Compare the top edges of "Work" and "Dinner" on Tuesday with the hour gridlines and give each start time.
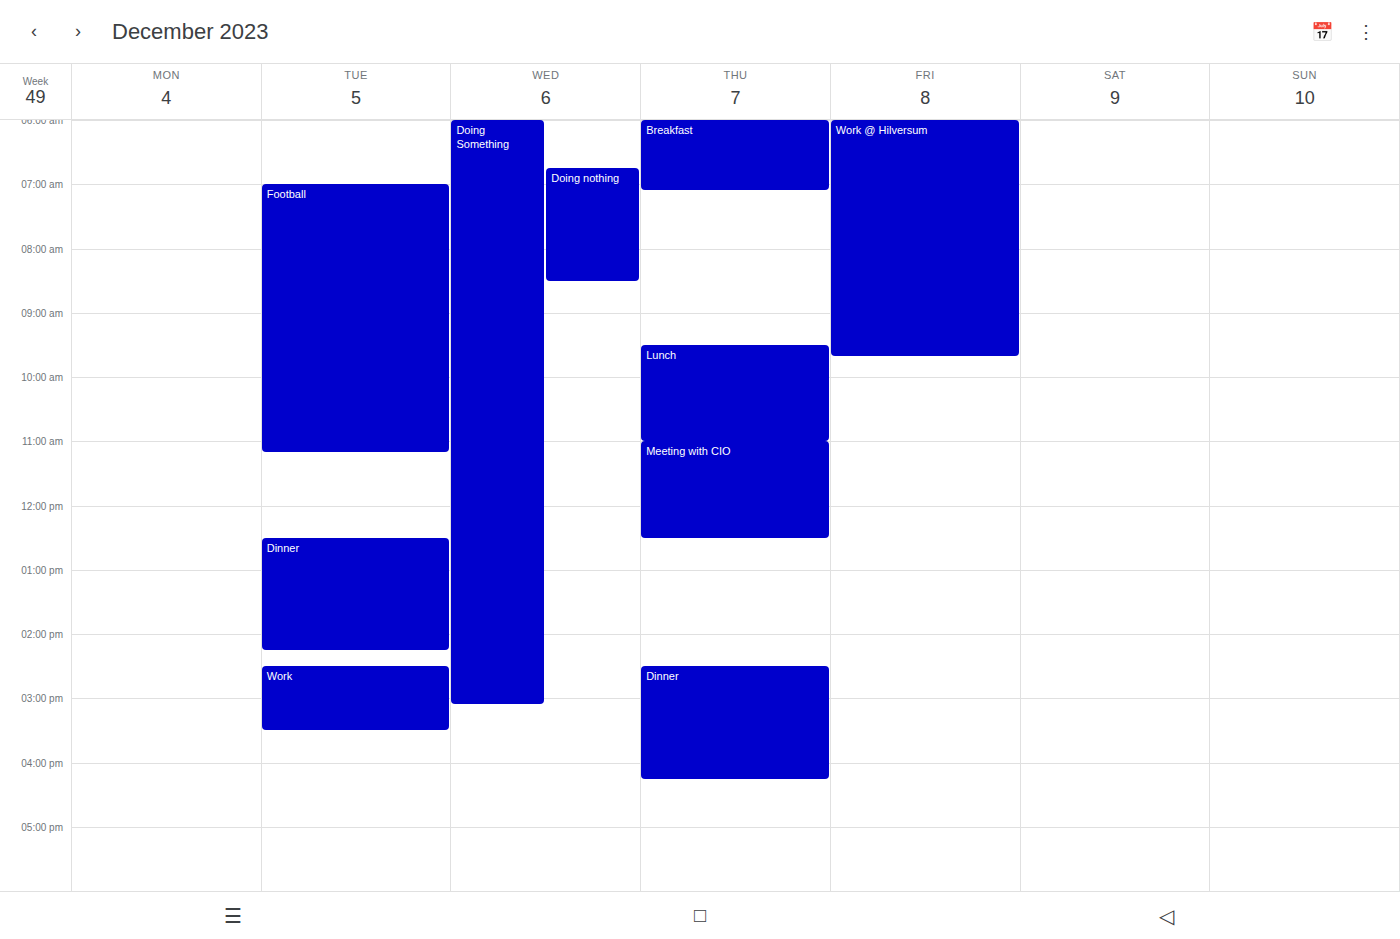
"Work": 2:30 PM, halfway between the 2 PM and 3 PM lines. "Dinner": 12:30 PM, halfway between the 12 PM and 1 PM lines.